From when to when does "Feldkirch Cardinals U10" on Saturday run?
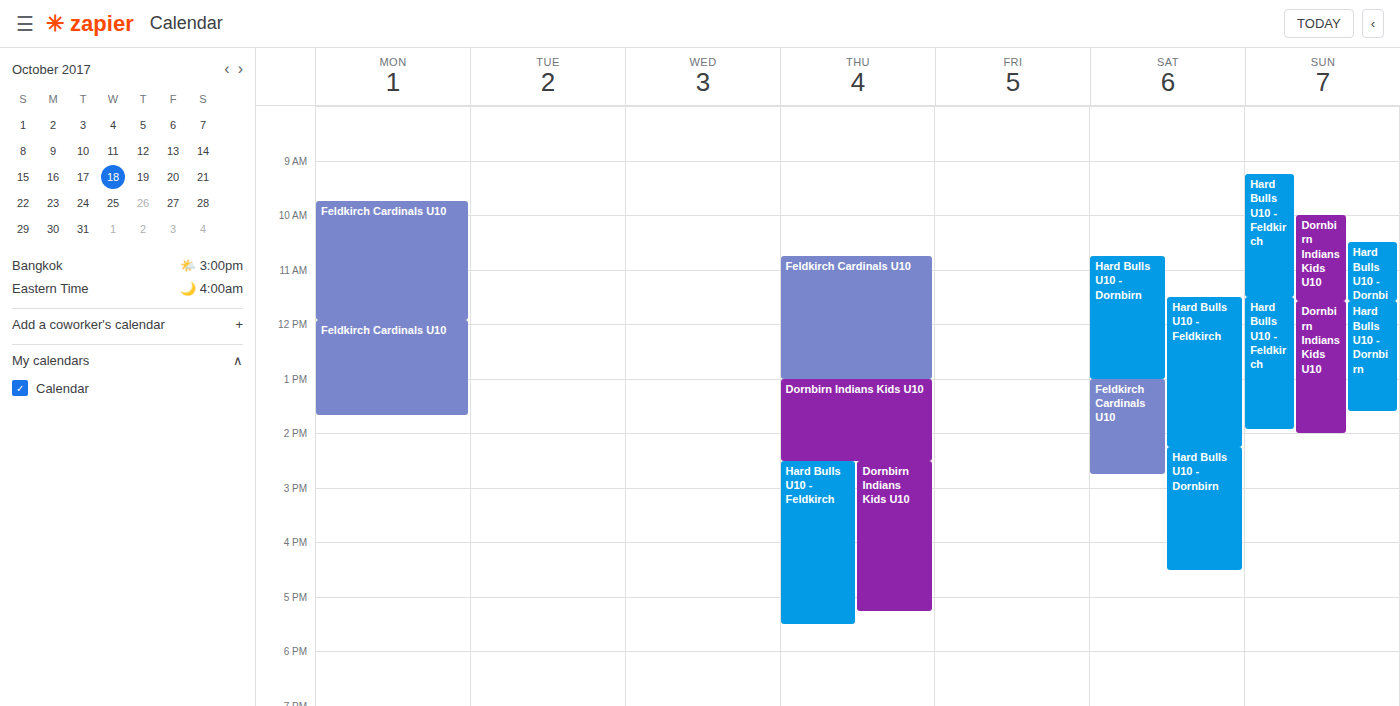
1:00 PM to 2:45 PM